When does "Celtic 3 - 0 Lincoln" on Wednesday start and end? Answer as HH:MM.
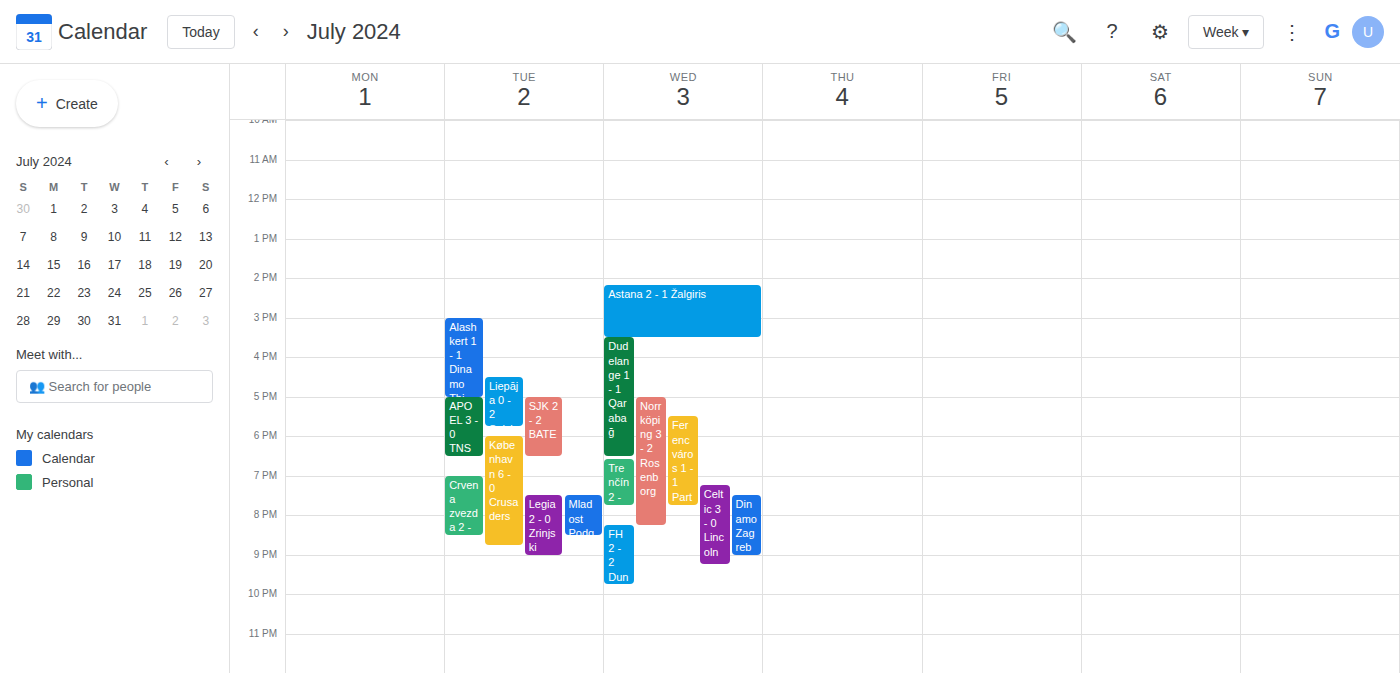
19:15 to 21:15